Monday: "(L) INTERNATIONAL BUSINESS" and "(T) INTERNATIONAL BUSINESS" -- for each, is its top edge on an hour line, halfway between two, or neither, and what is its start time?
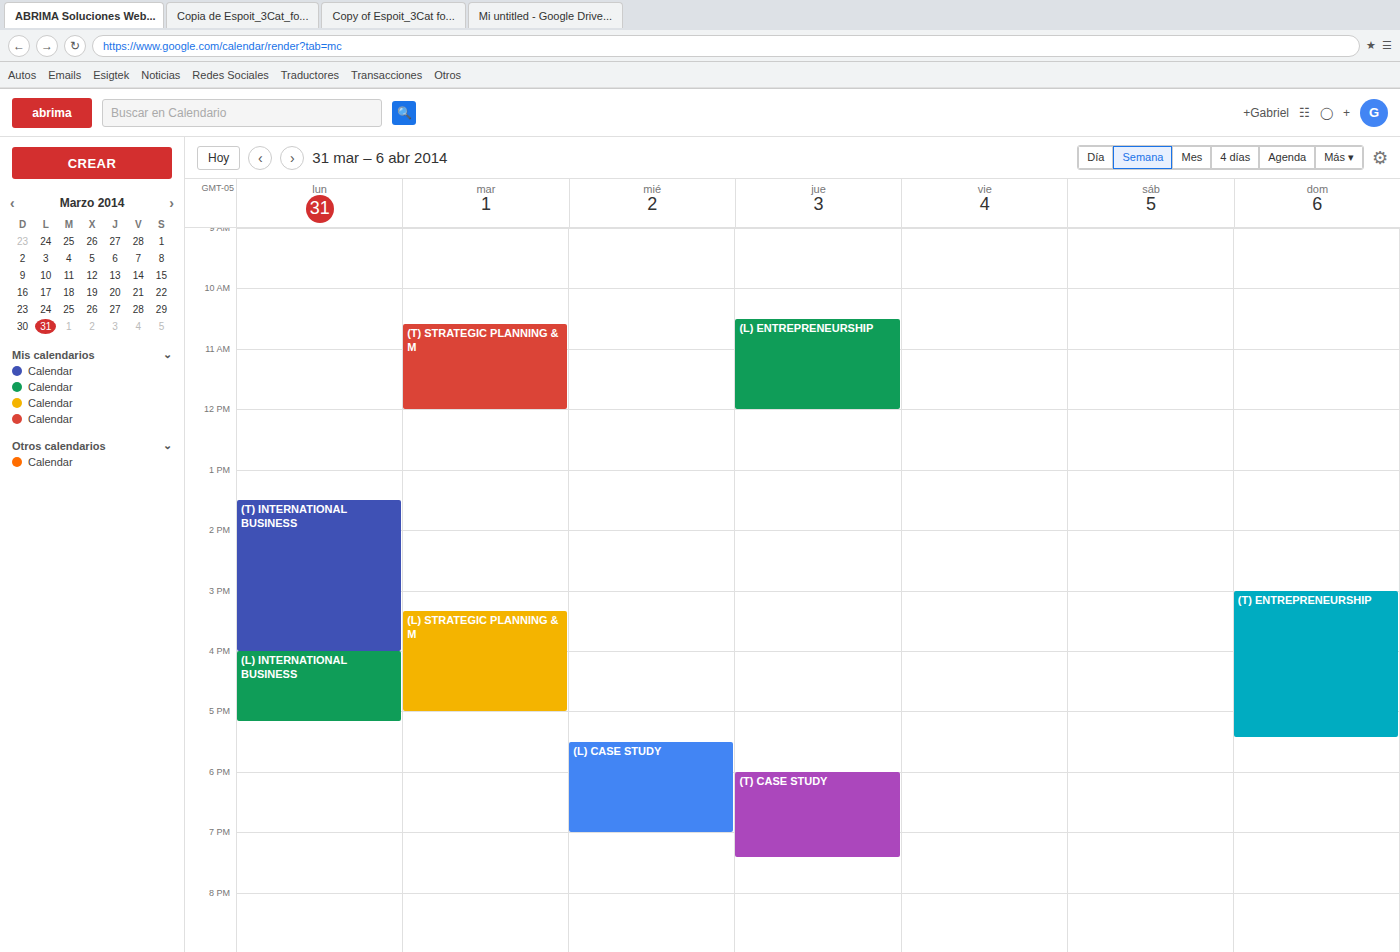
"(L) INTERNATIONAL BUSINESS": 4:00 PM, exactly on the 4 PM line. "(T) INTERNATIONAL BUSINESS": 1:30 PM, halfway between the 1 PM and 2 PM lines.